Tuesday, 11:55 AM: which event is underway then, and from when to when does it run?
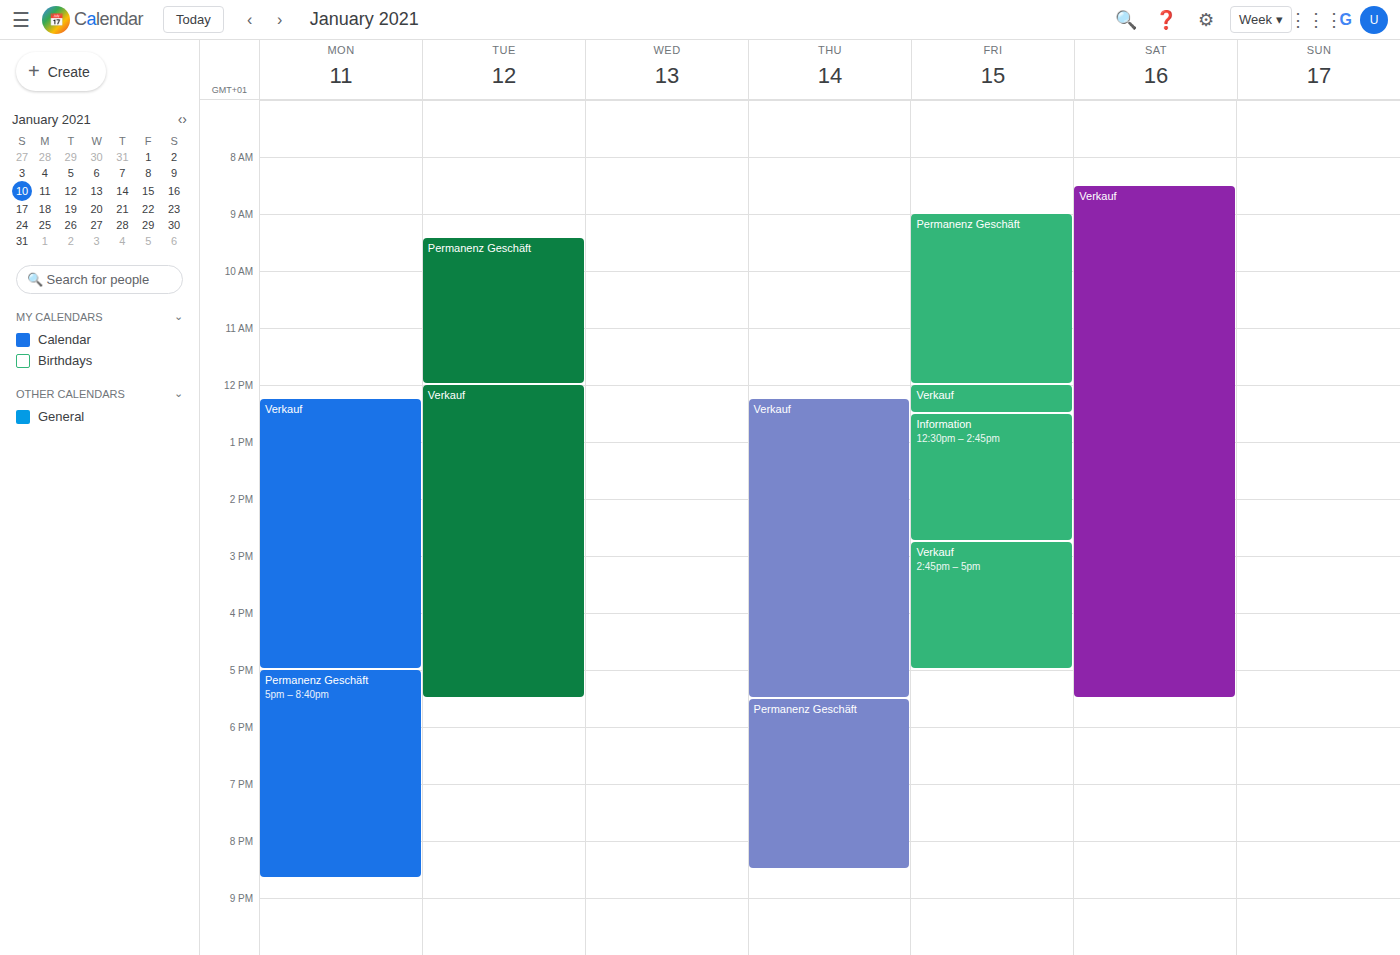
"Permanenz Geschäft", 9:25 AM to 12:00 PM